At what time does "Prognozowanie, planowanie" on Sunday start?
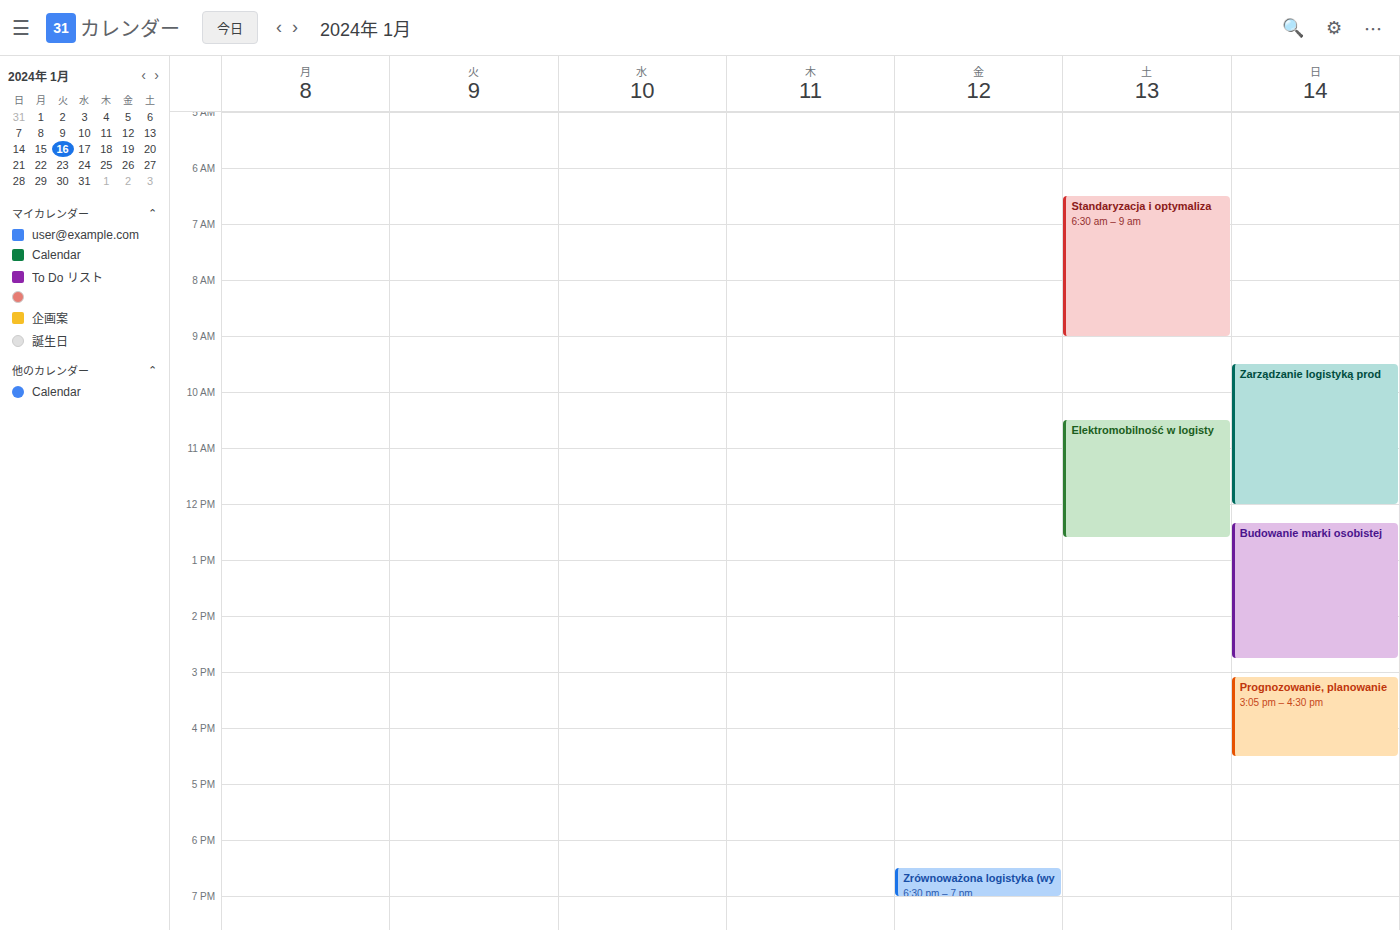
15:05